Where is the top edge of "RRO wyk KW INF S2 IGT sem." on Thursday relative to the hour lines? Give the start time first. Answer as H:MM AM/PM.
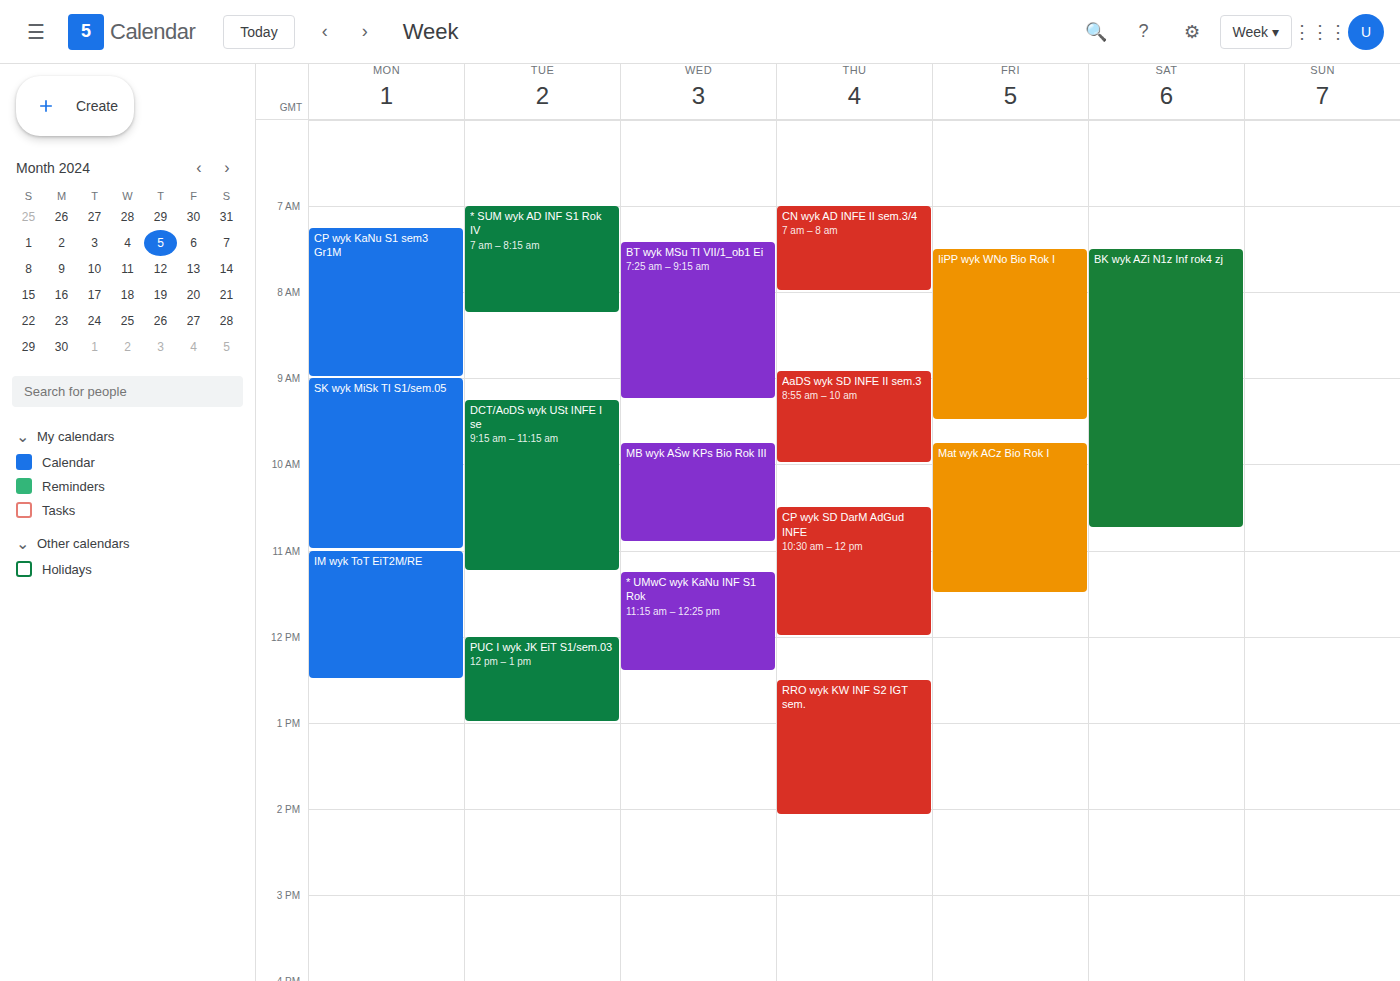
12:30 PM -- halfway between the 12 PM and 1 PM lines.